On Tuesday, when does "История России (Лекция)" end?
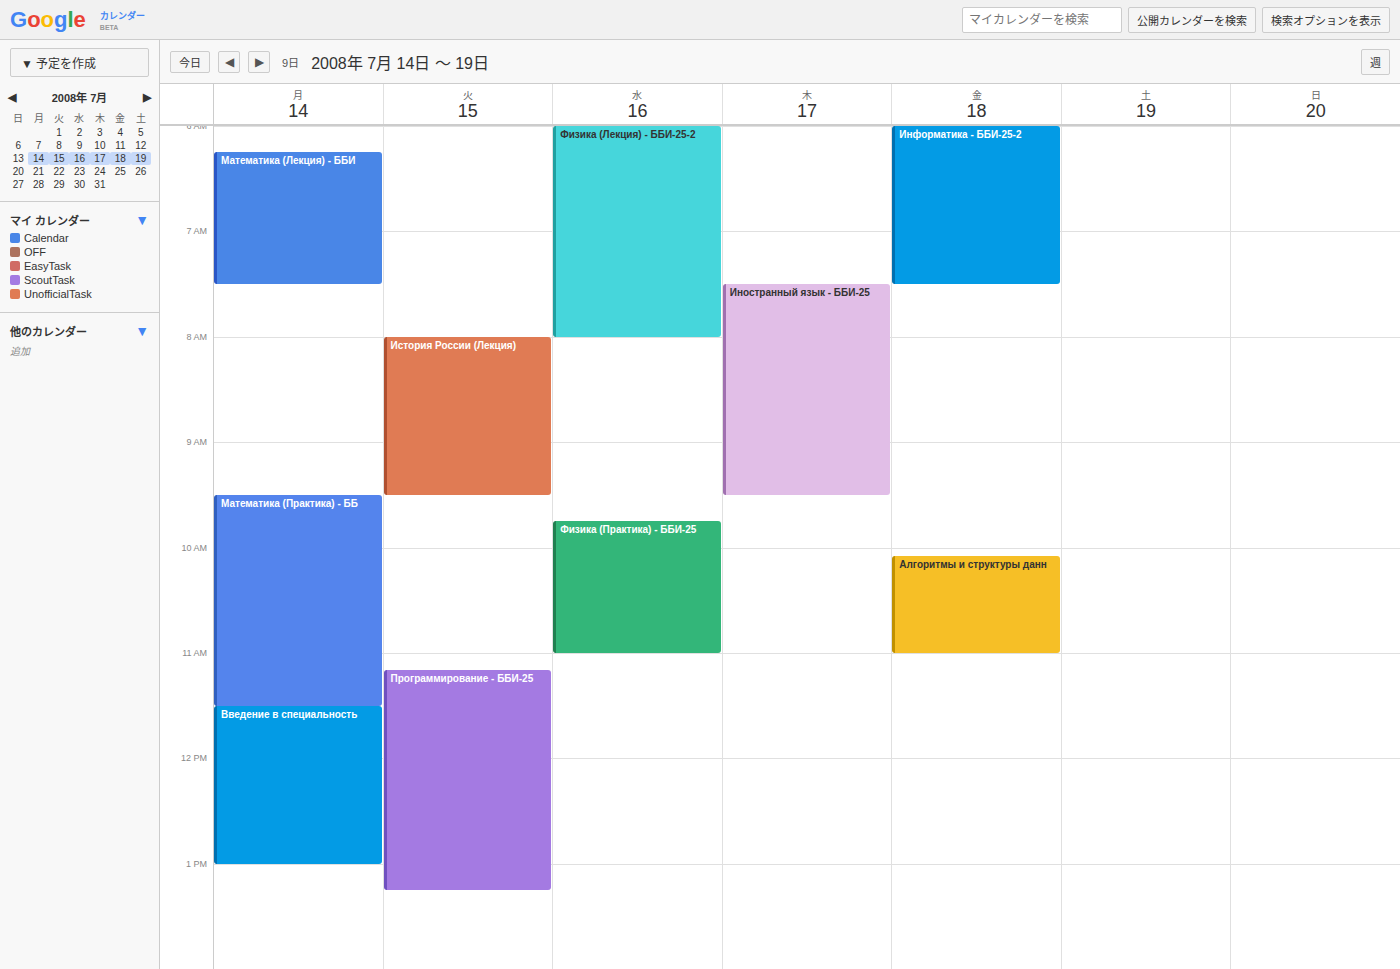
9:30 AM